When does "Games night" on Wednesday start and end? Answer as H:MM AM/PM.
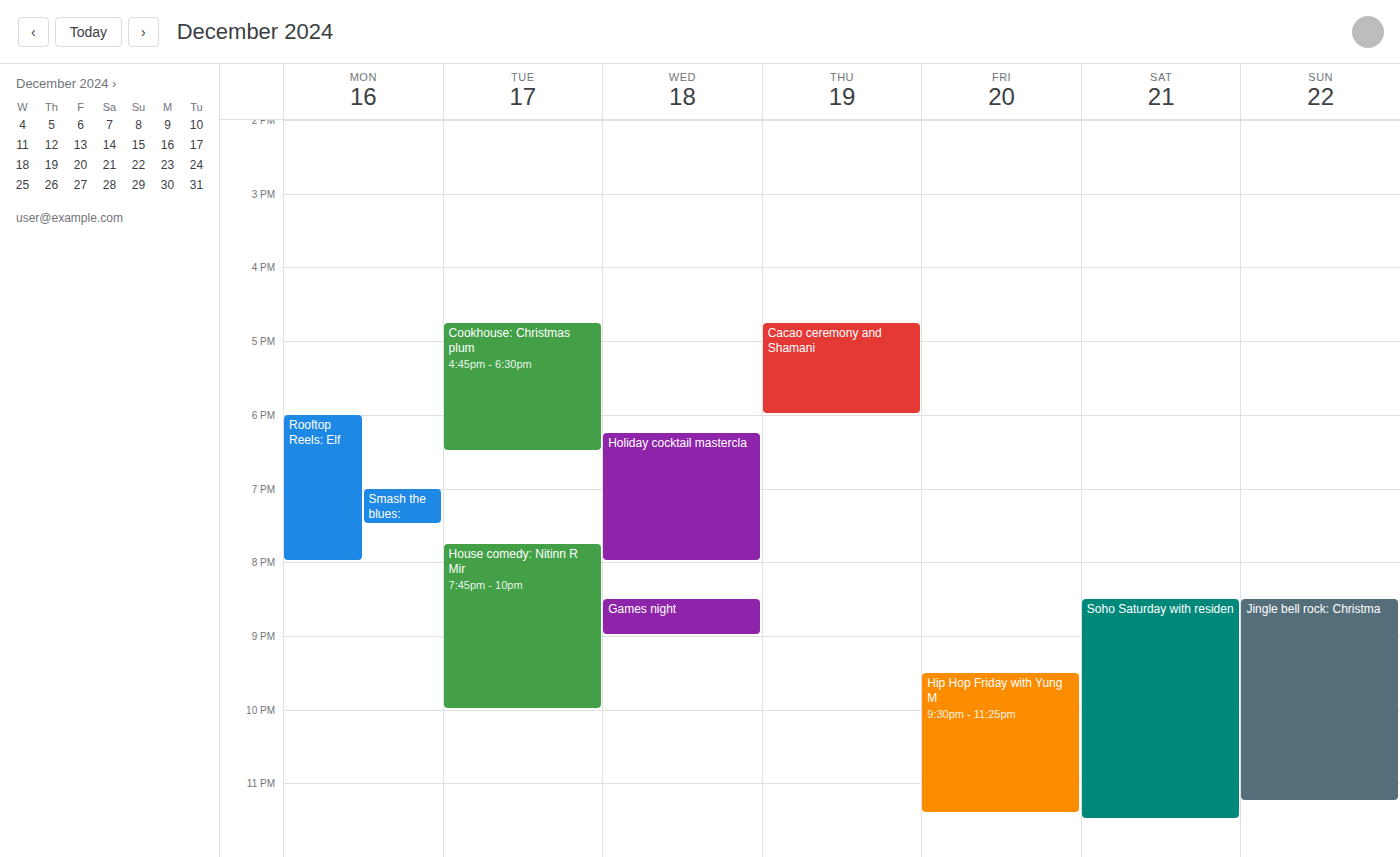
8:30 PM to 9:00 PM